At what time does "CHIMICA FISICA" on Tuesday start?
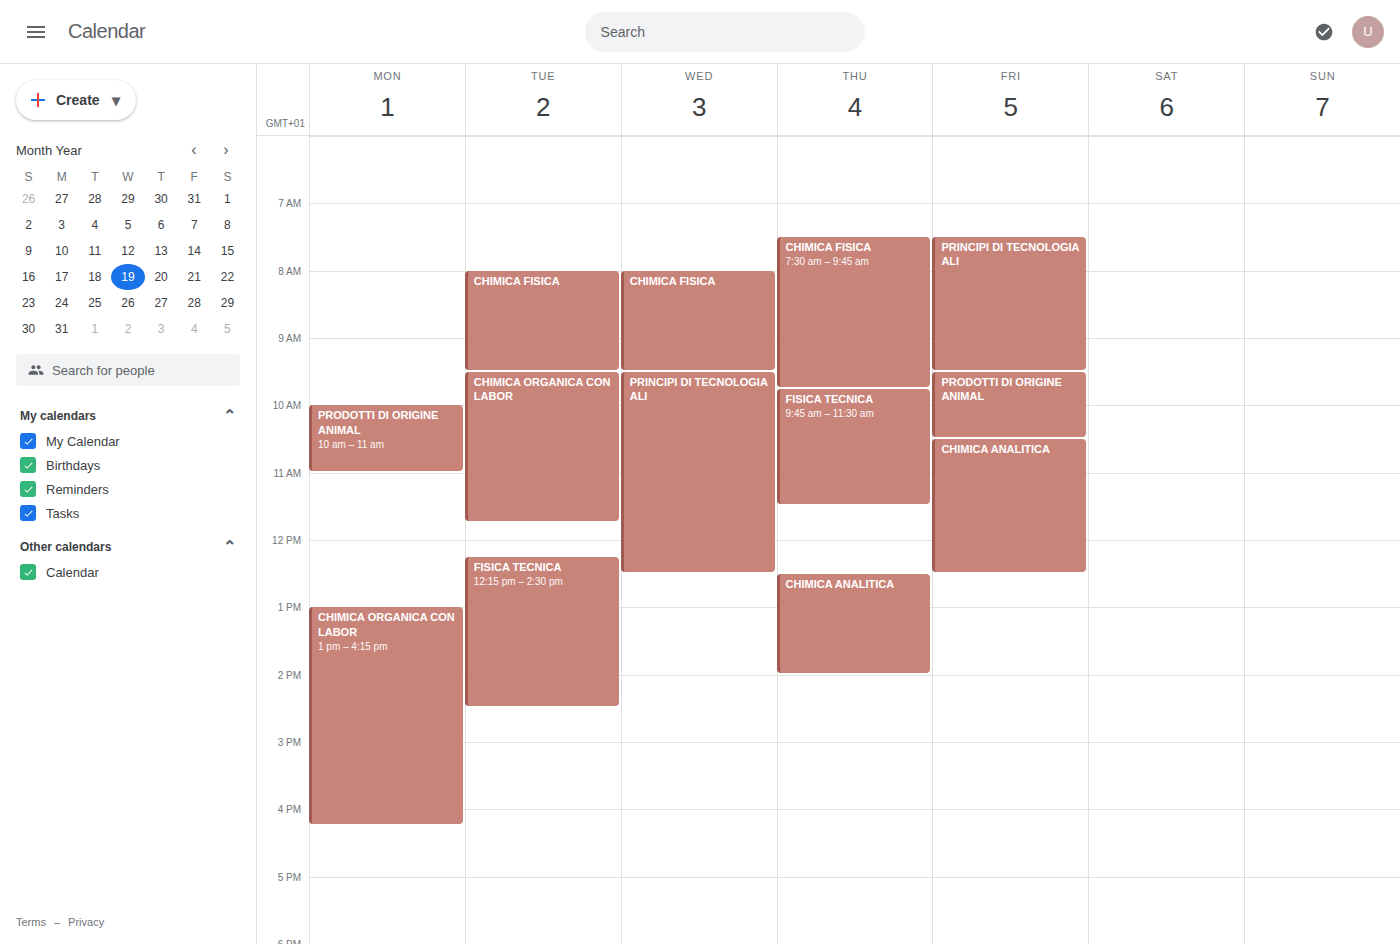
8:00 AM